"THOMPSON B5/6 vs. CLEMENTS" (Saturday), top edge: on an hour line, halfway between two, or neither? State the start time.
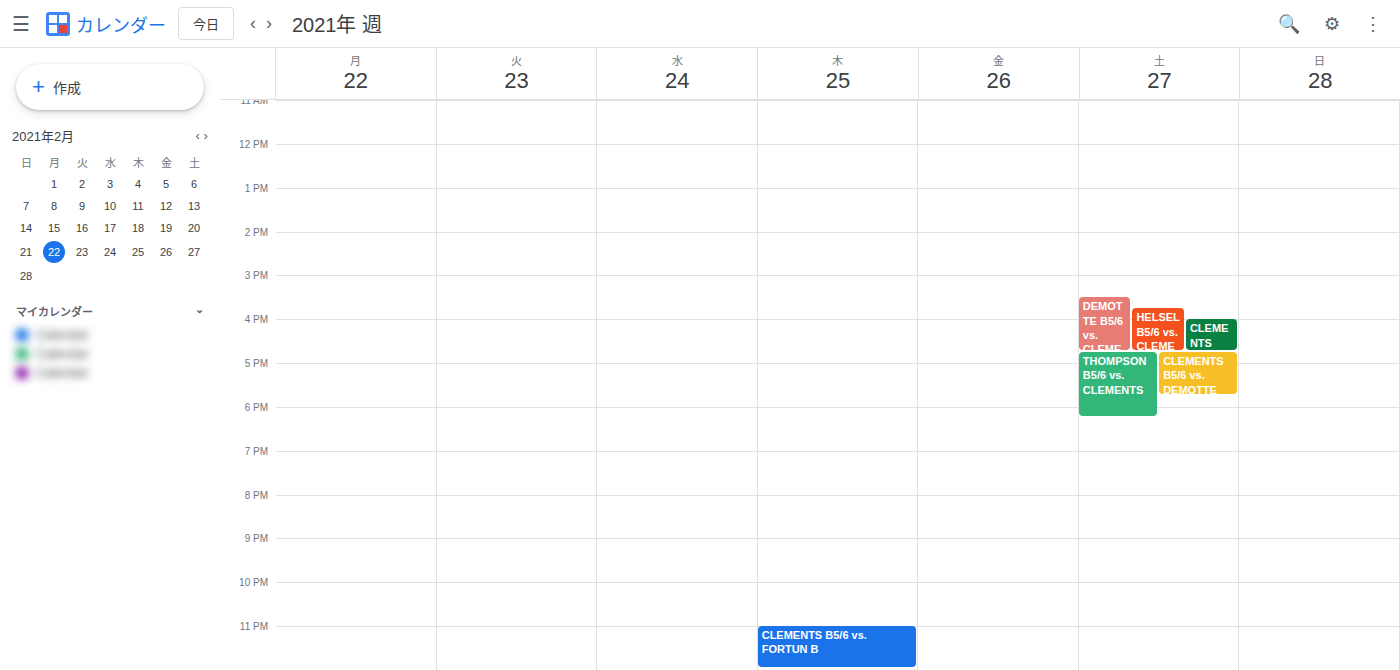
4:45 PM -- neither: three quarters of the way from the 4 PM line to the 5 PM line.